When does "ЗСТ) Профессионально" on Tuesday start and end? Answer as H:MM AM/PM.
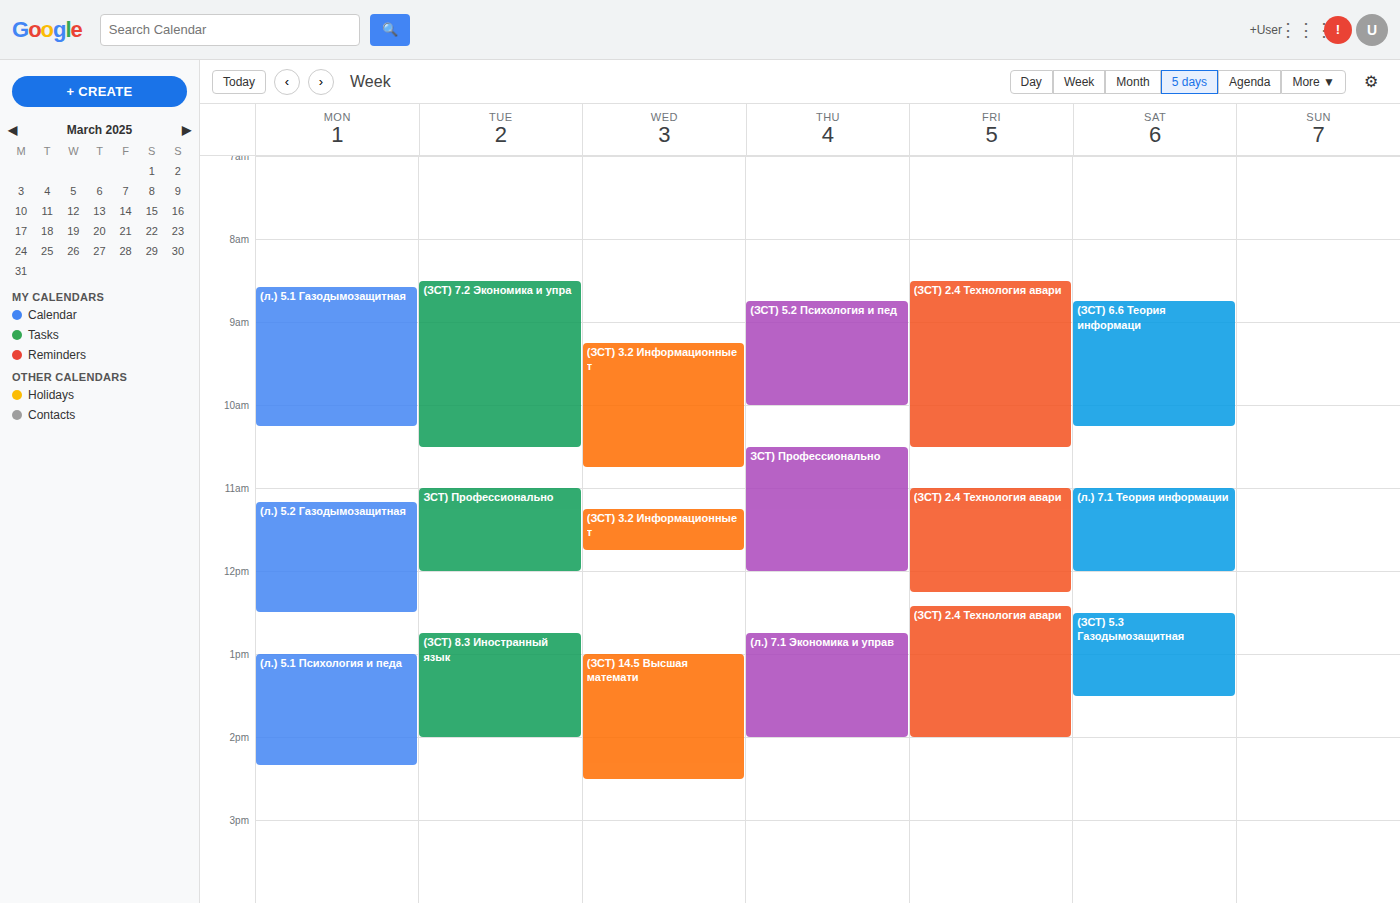
11:00 AM to 12:00 PM